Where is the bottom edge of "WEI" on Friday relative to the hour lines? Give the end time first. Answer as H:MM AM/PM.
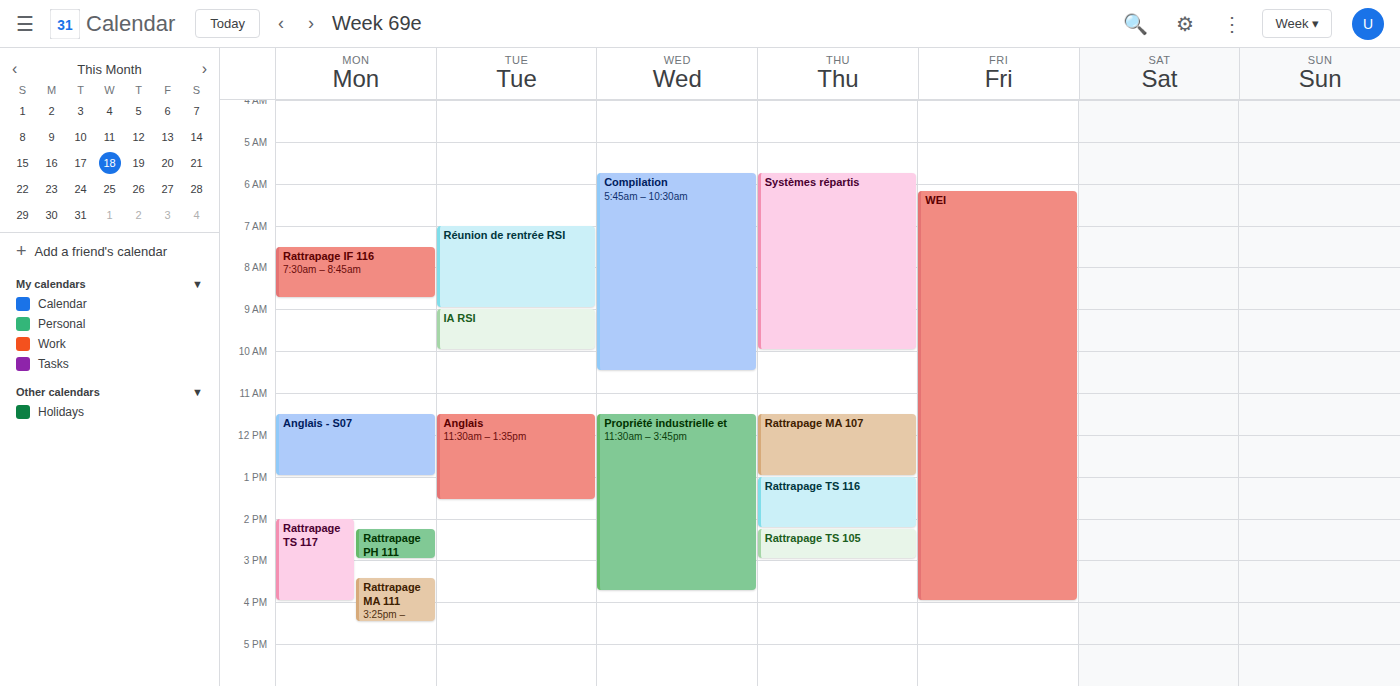
4:00 PM -- exactly on the 4 PM line.